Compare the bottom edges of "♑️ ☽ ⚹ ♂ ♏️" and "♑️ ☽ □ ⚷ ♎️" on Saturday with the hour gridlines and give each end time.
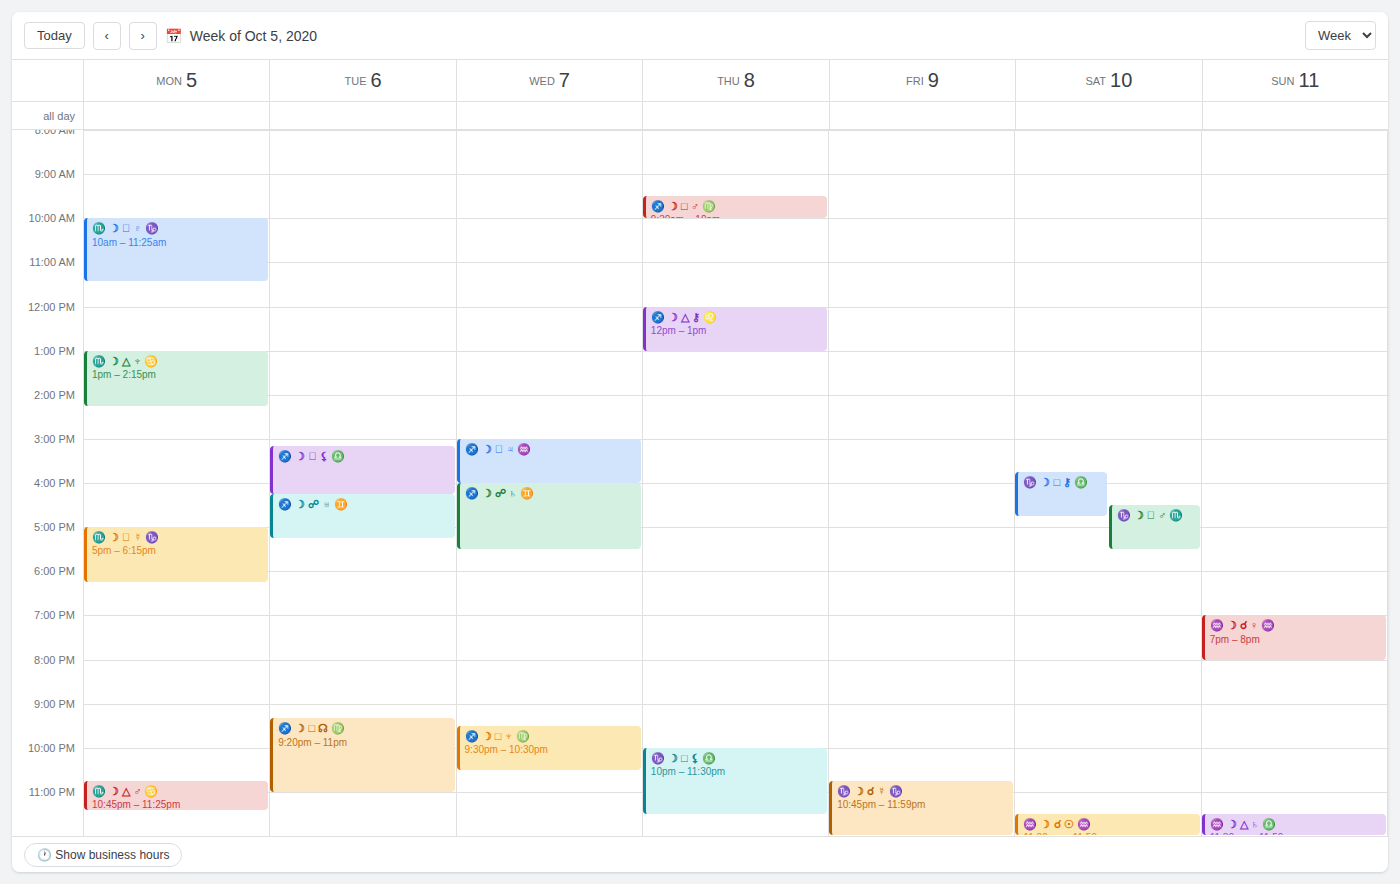
"♑️ ☽ ⚹ ♂ ♏️": 5:30 PM, halfway between the 5 PM and 6 PM lines. "♑️ ☽ □ ⚷ ♎️": 4:45 PM, neither: three quarters of the way from the 4 PM line to the 5 PM line.